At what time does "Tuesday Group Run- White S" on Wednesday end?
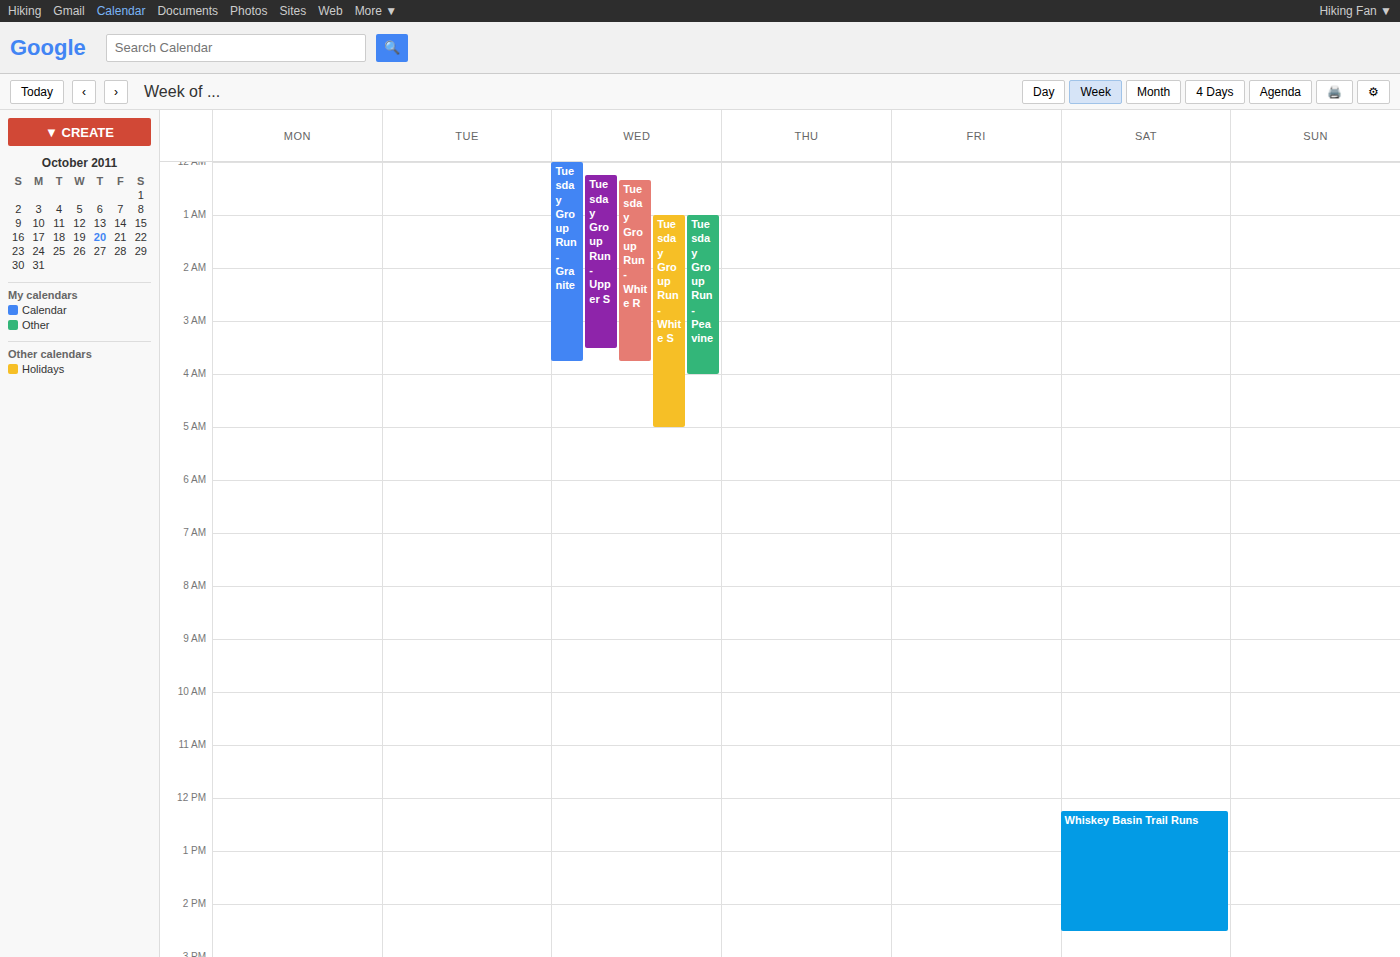
5:00 AM